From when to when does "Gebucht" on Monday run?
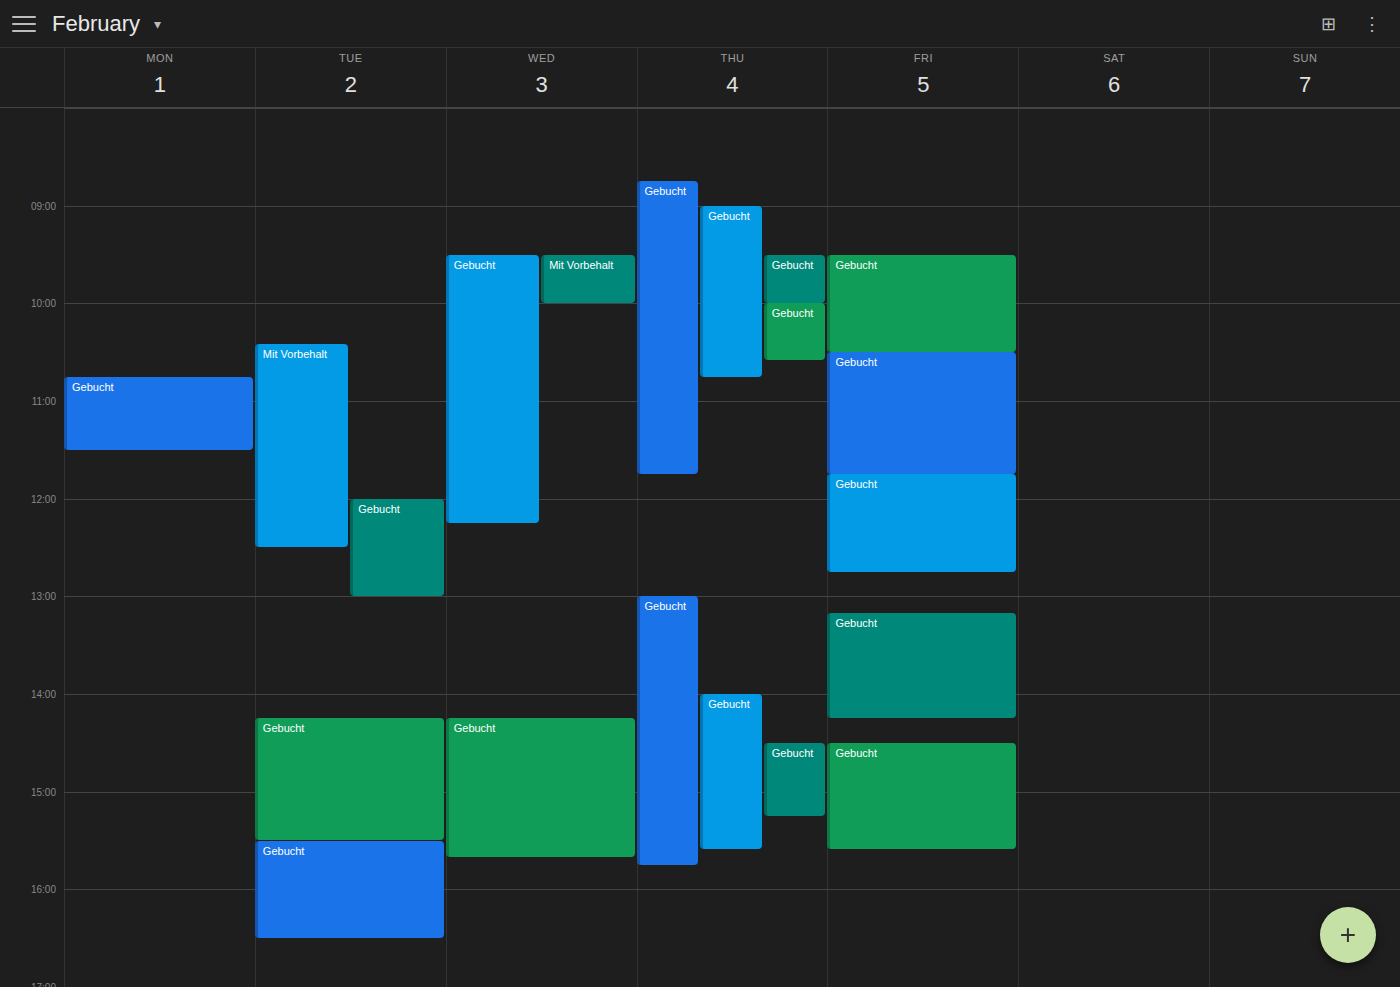
10:45 AM to 11:30 AM